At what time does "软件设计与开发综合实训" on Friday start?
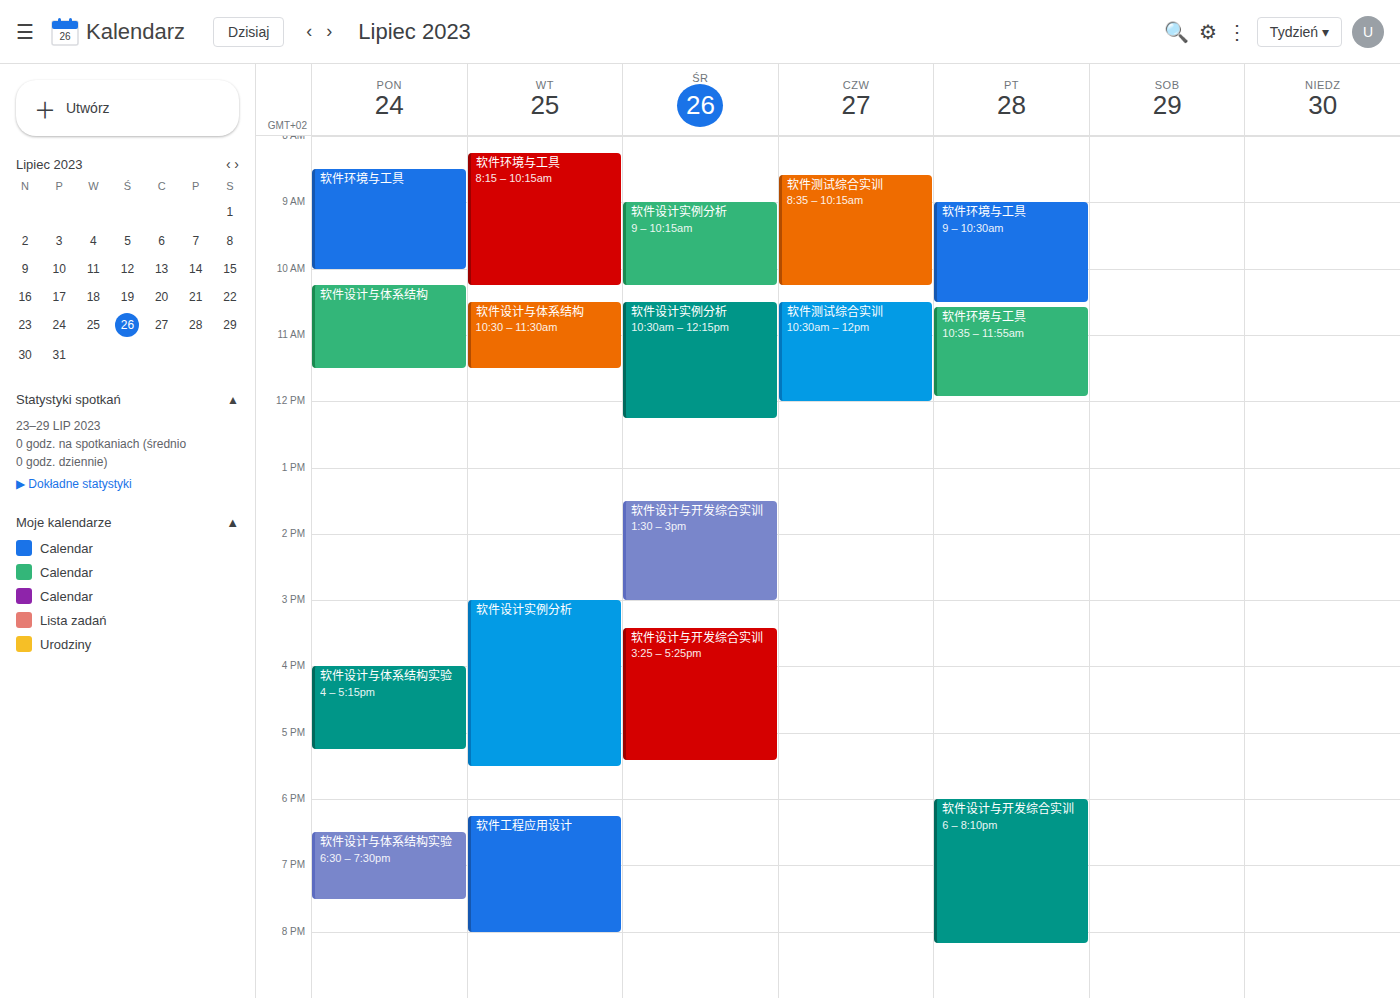
6:00 PM